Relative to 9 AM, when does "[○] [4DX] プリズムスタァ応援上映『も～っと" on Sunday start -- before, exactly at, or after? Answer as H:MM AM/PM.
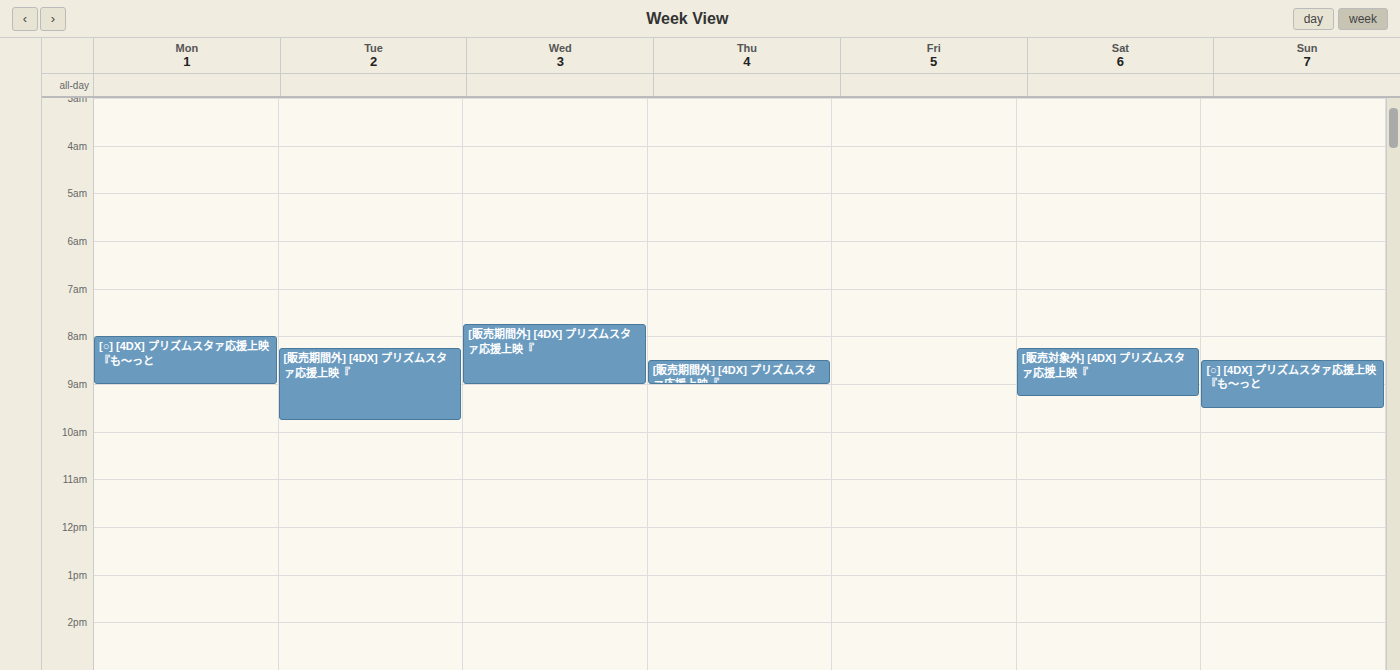
8:30 AM -- before 9 AM, 30 minutes above the 9 AM line.